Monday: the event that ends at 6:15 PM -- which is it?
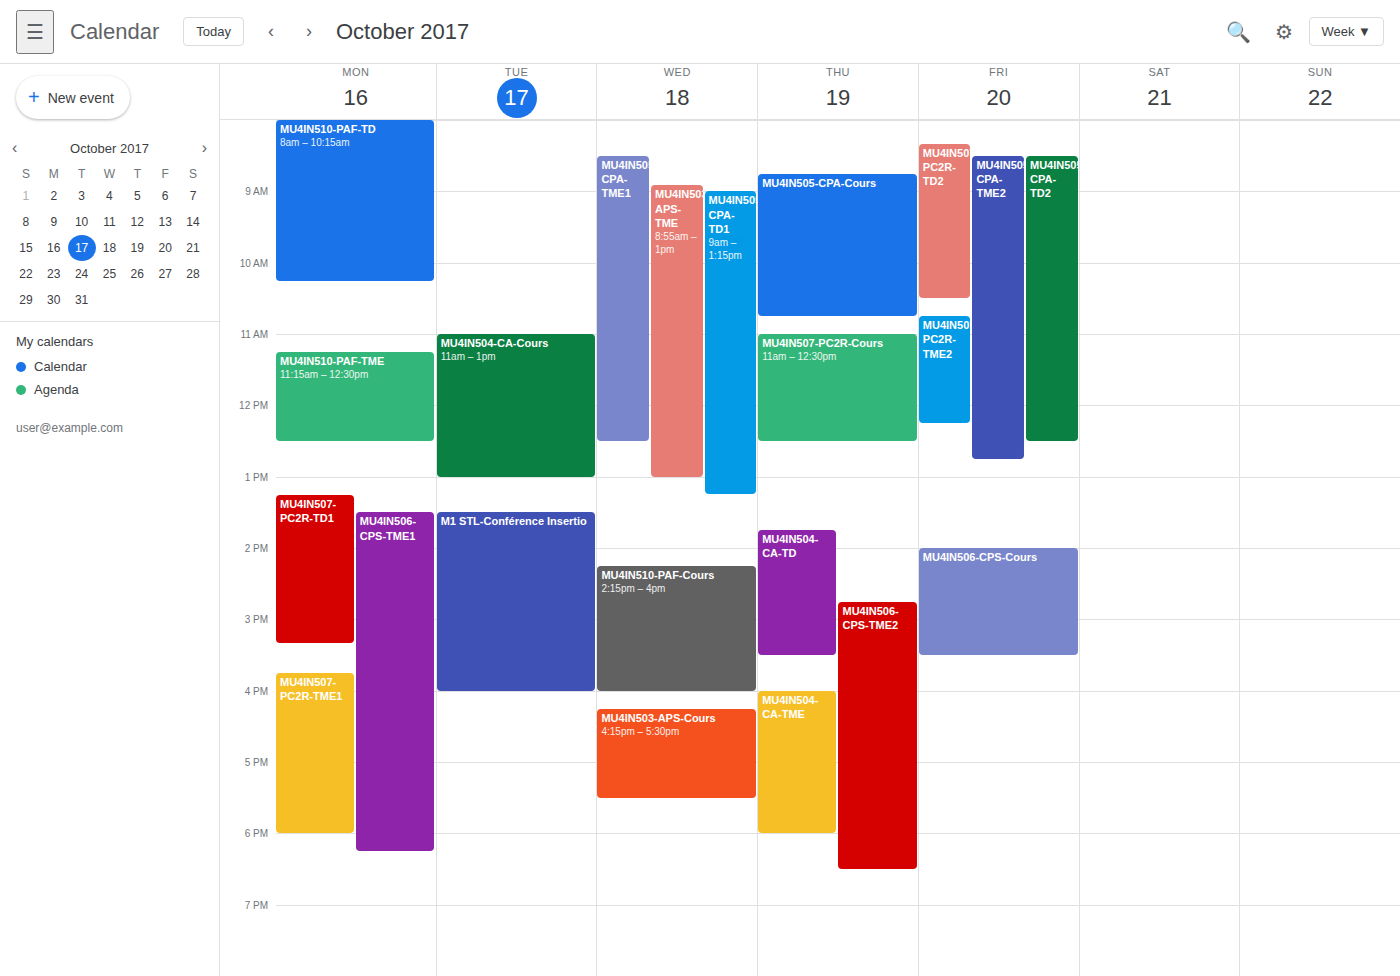
"MU4IN506-CPS-TME1"